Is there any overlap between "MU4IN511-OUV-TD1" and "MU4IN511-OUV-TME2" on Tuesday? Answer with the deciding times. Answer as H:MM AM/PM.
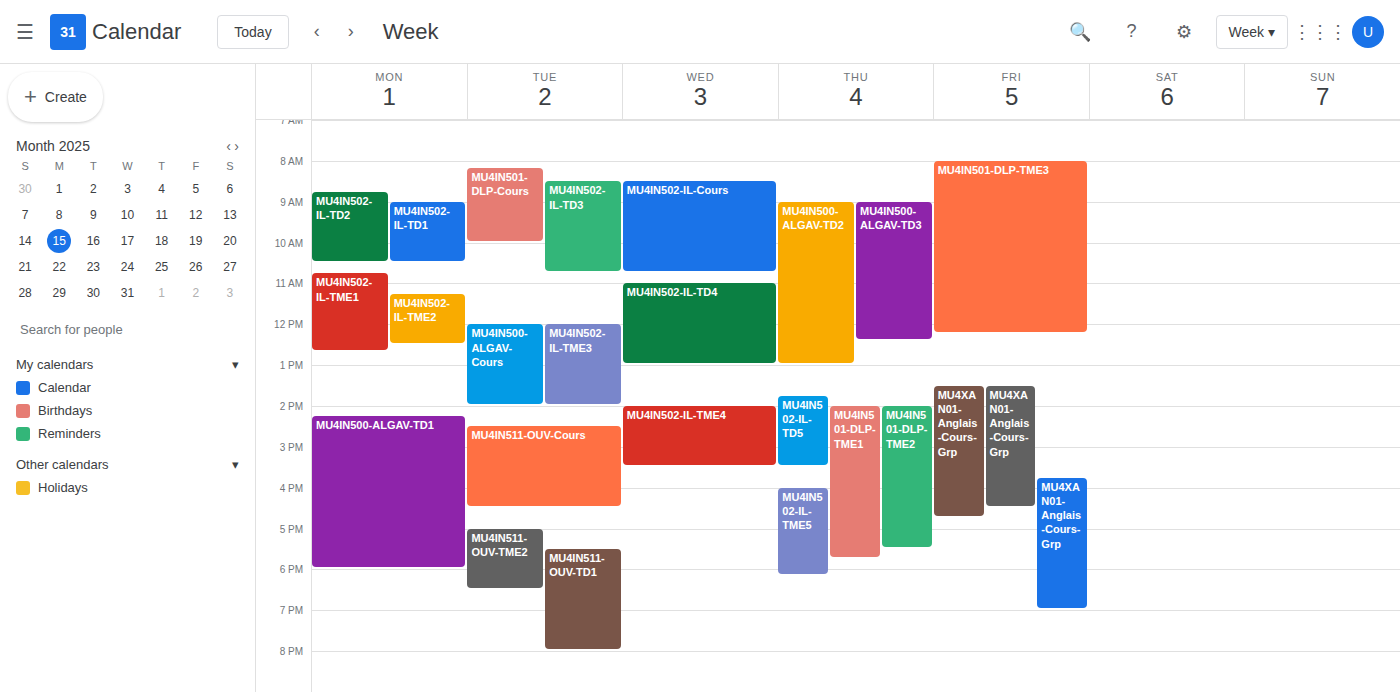
"MU4IN511-OUV-TD1" starts at 5:30 PM, before "MU4IN511-OUV-TME2" ends at 6:30 PM -- they overlap.